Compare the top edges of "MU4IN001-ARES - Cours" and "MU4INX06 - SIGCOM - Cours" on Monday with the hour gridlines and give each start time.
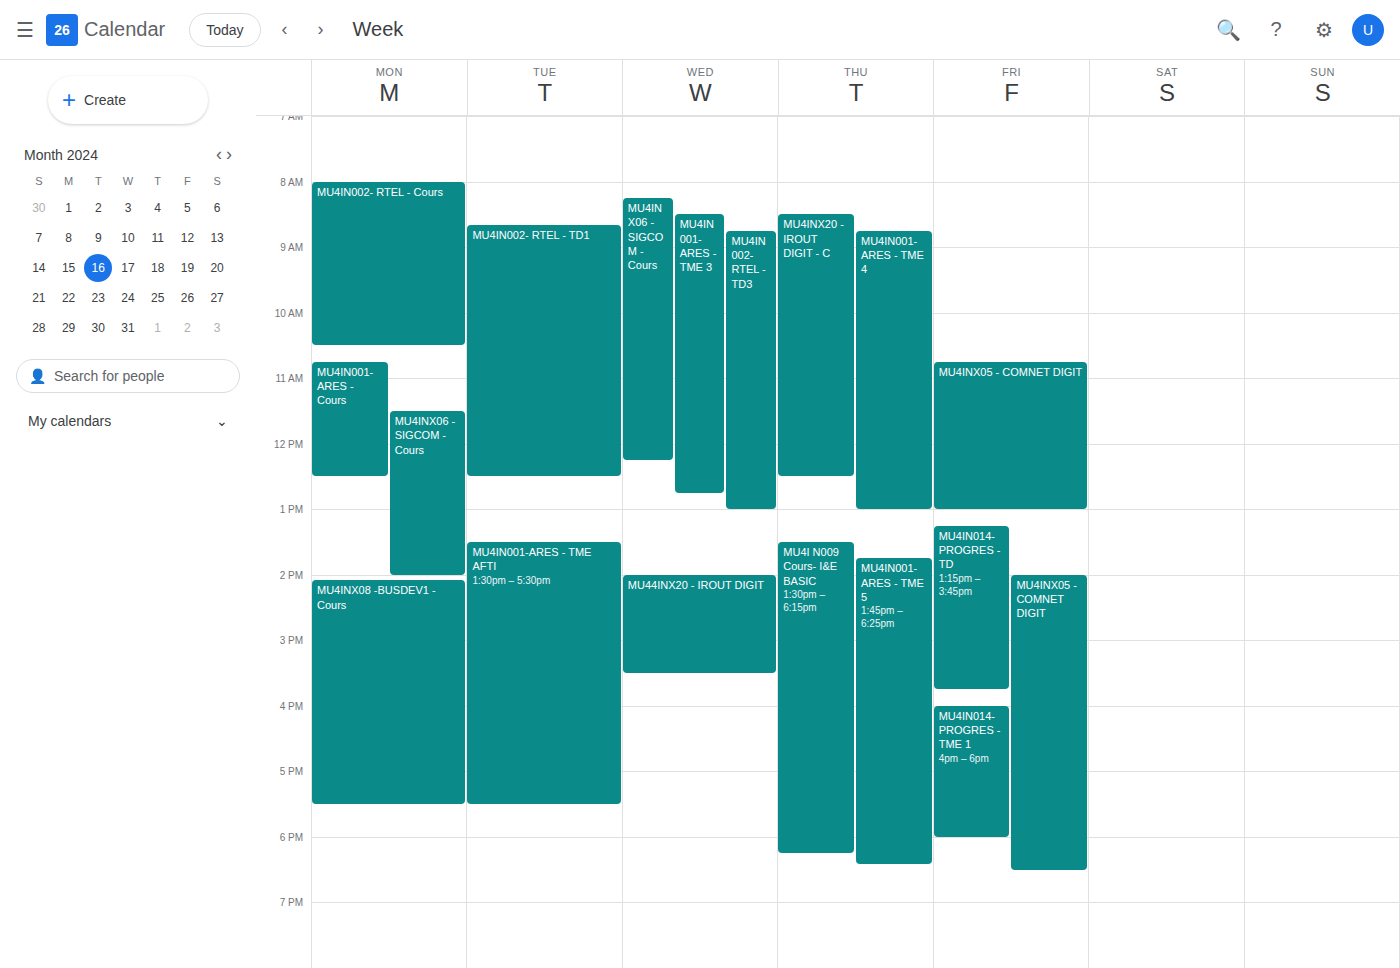
"MU4IN001-ARES - Cours": 10:45 AM, neither: three quarters of the way from the 10 AM line to the 11 AM line. "MU4INX06 - SIGCOM - Cours": 11:30 AM, halfway between the 11 AM and 12 PM lines.